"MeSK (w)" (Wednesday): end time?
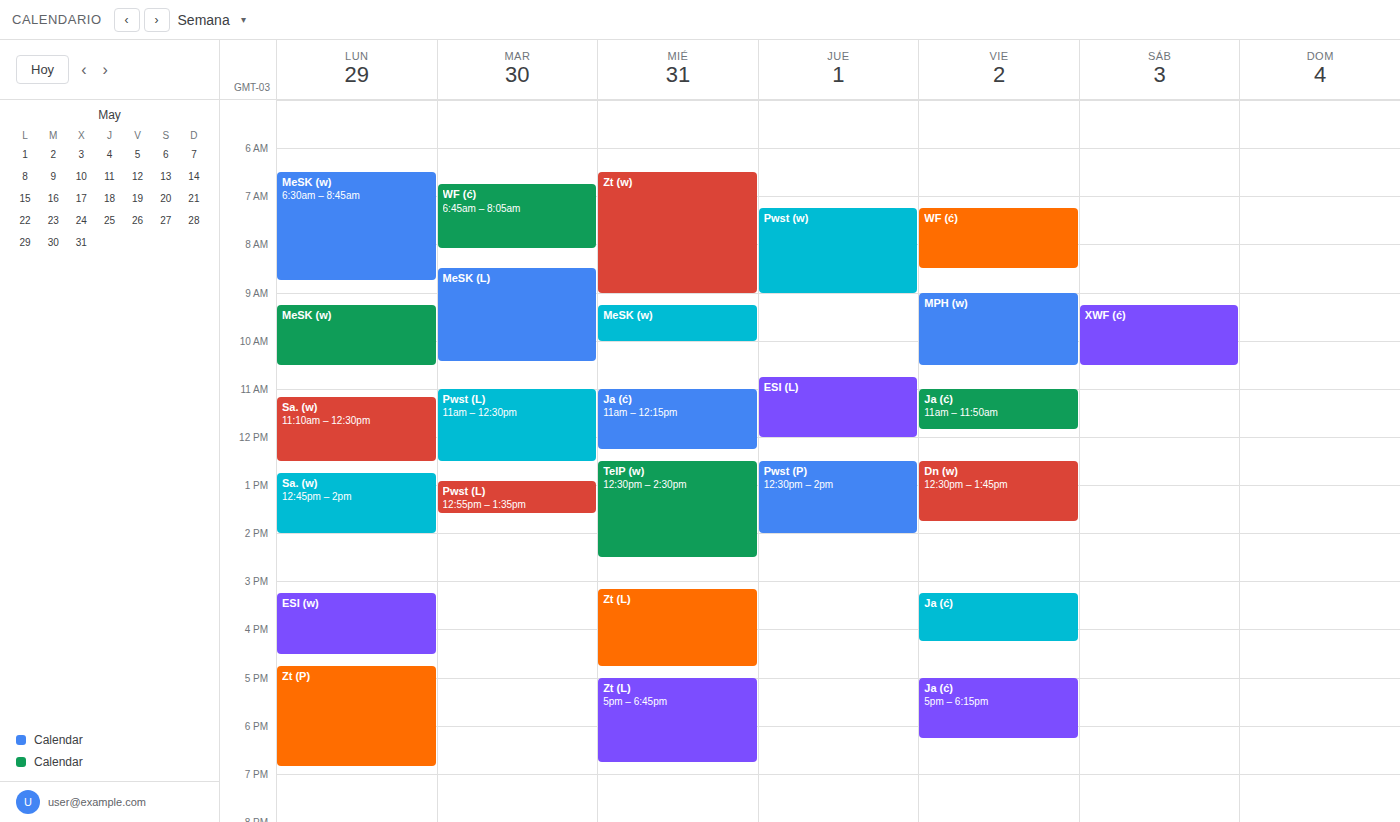
10:00 AM